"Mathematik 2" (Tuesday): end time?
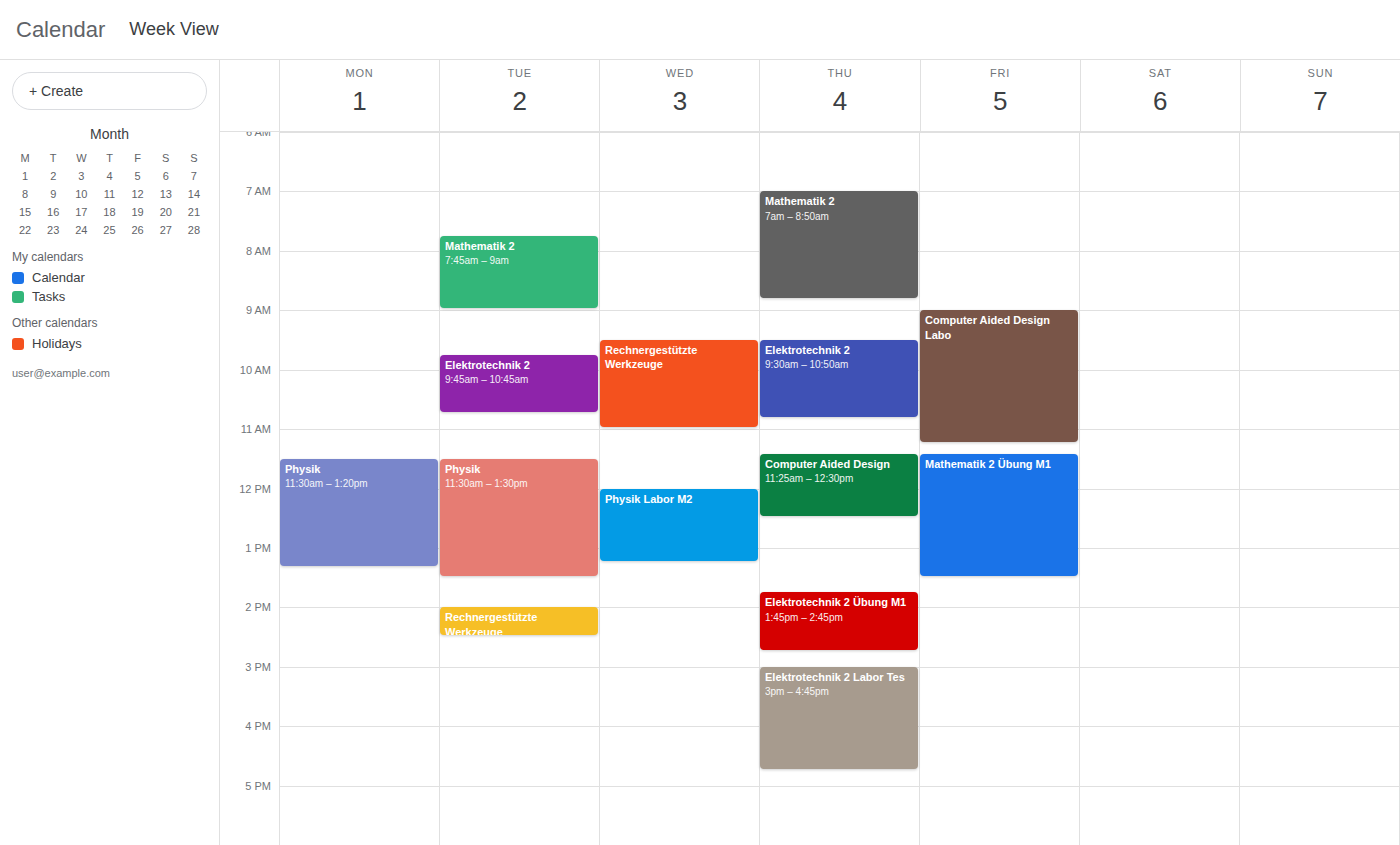
9:00 AM